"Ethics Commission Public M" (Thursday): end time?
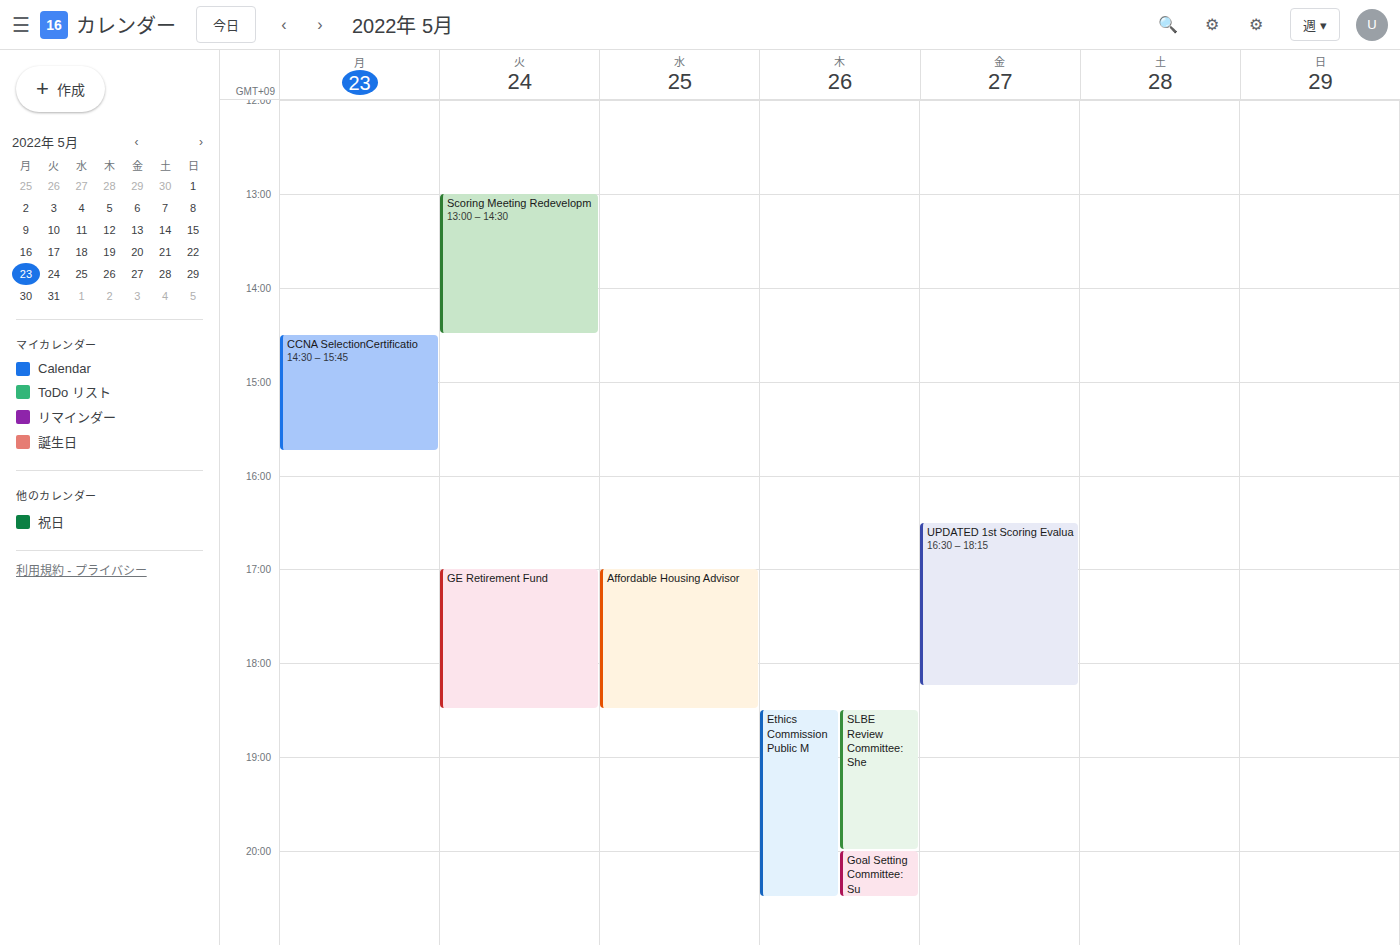
8:30 PM